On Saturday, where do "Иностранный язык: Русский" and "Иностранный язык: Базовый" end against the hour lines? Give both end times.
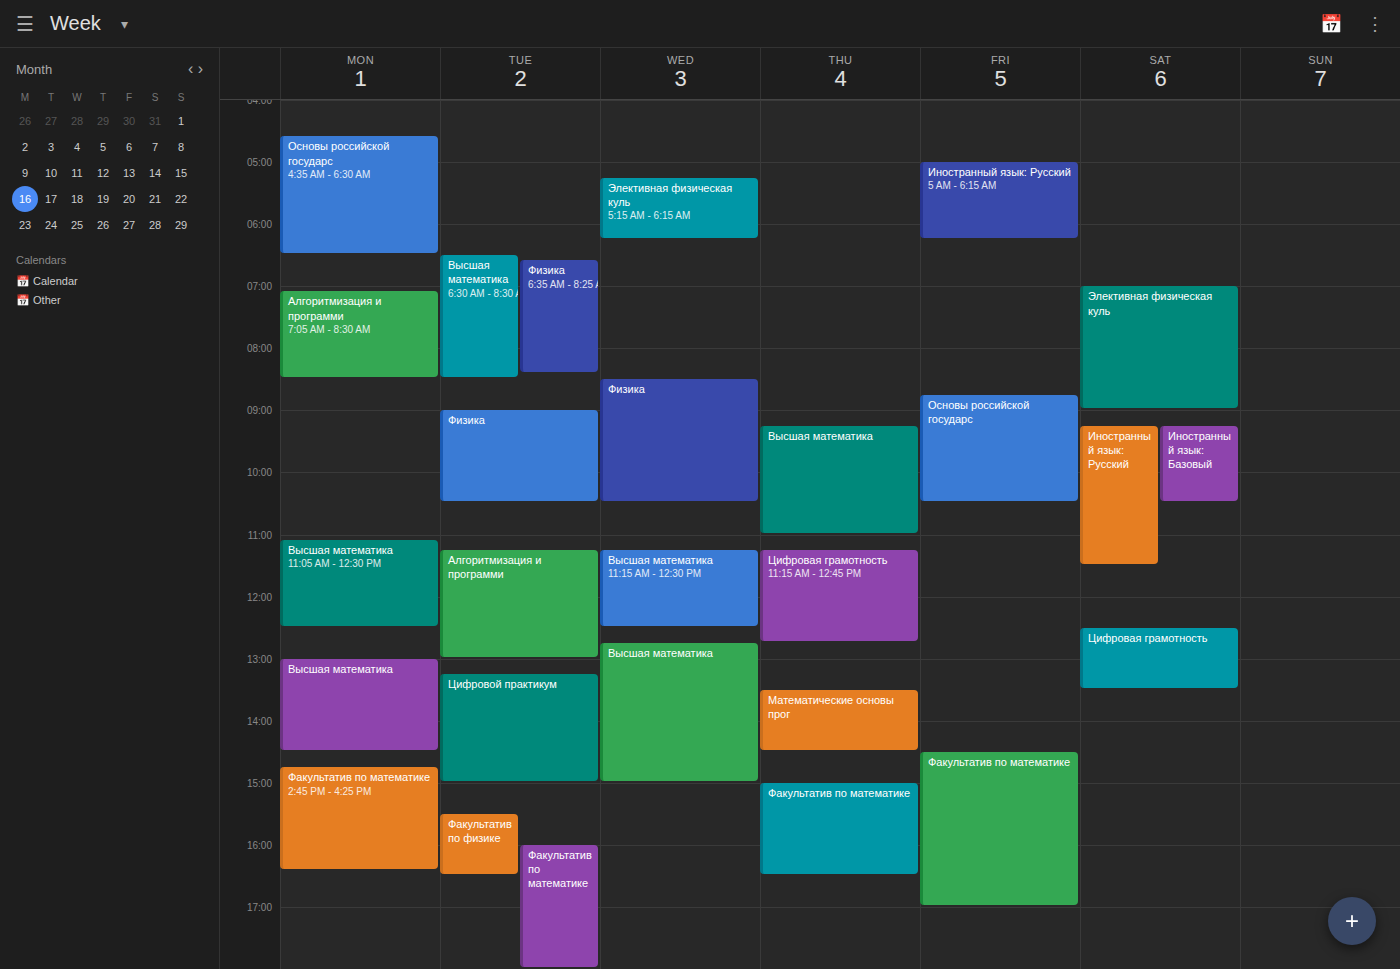
"Иностранный язык: Русский": 11:30 AM, halfway between the 11 AM and 12 PM lines. "Иностранный язык: Базовый": 10:30 AM, halfway between the 10 AM and 11 AM lines.